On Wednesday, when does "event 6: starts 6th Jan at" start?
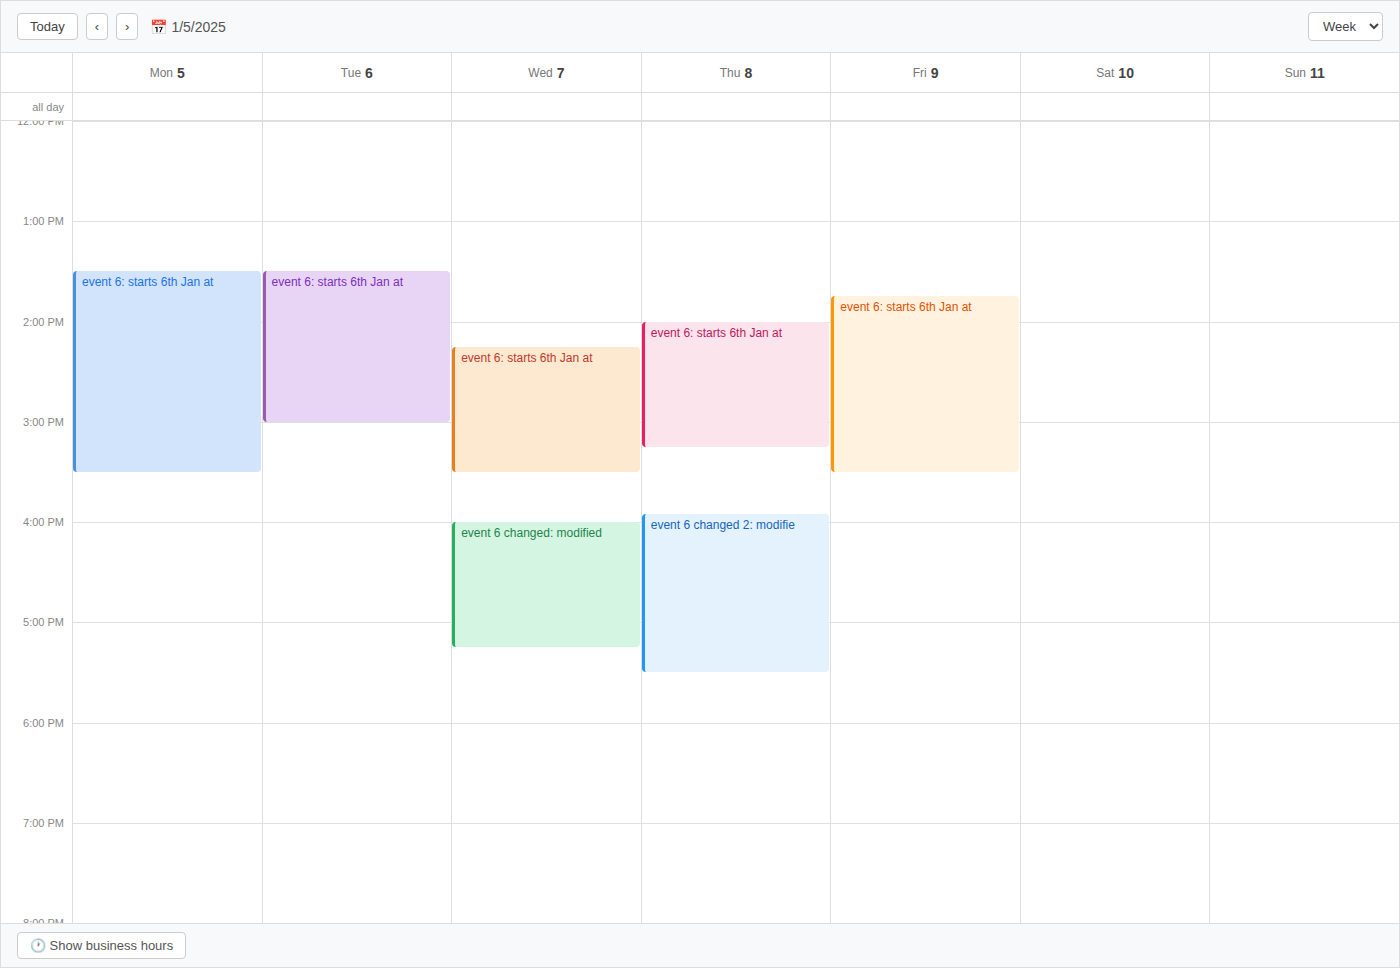
14:15